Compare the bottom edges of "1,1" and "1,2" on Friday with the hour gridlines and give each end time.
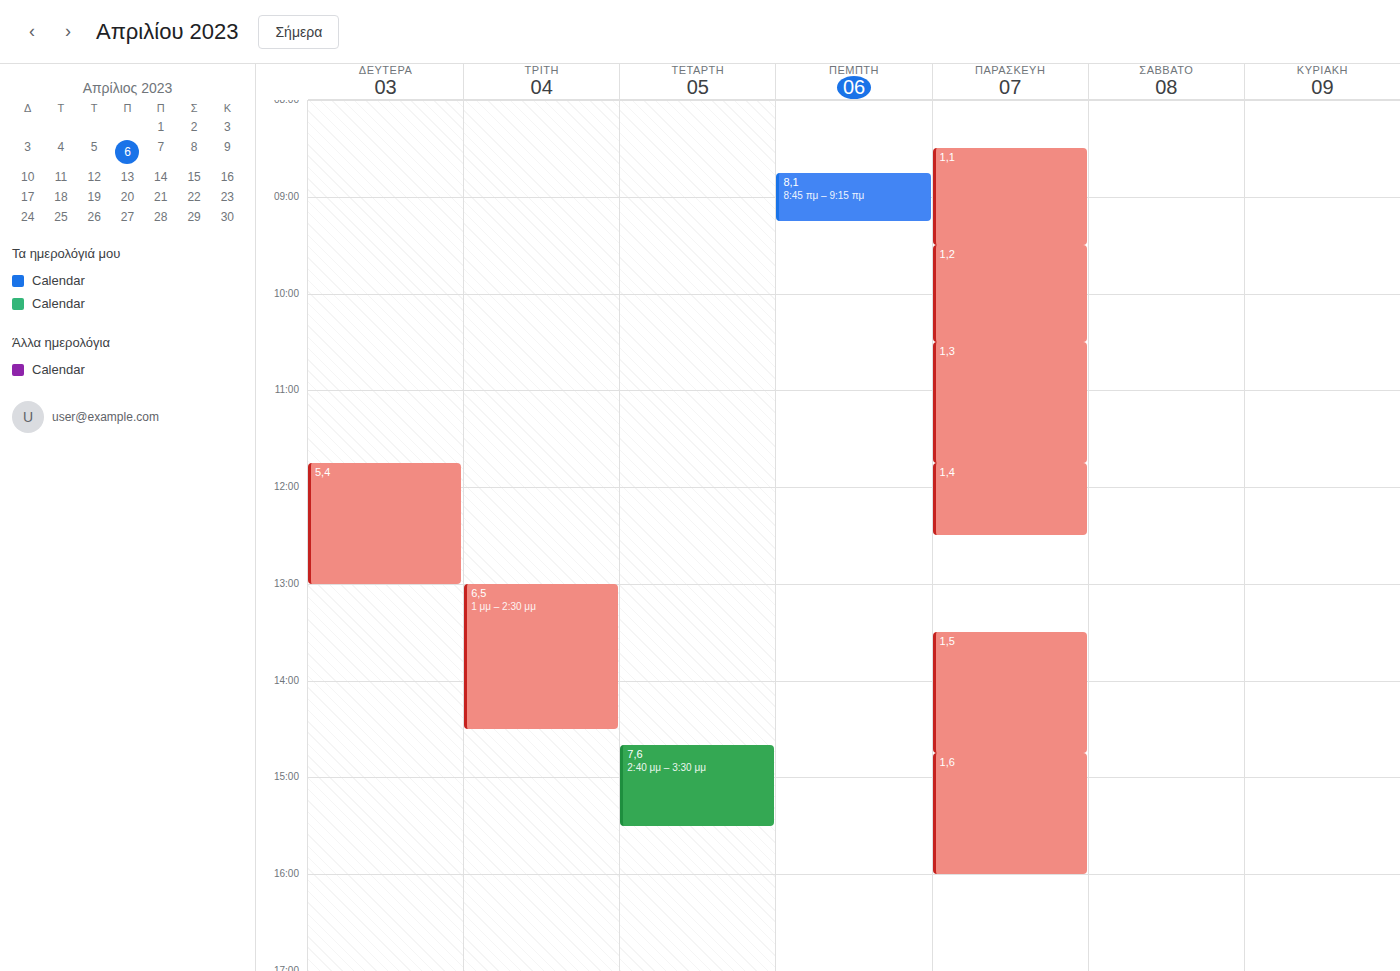
"1,1": 9:30 AM, halfway between the 9 AM and 10 AM lines. "1,2": 10:30 AM, halfway between the 10 AM and 11 AM lines.